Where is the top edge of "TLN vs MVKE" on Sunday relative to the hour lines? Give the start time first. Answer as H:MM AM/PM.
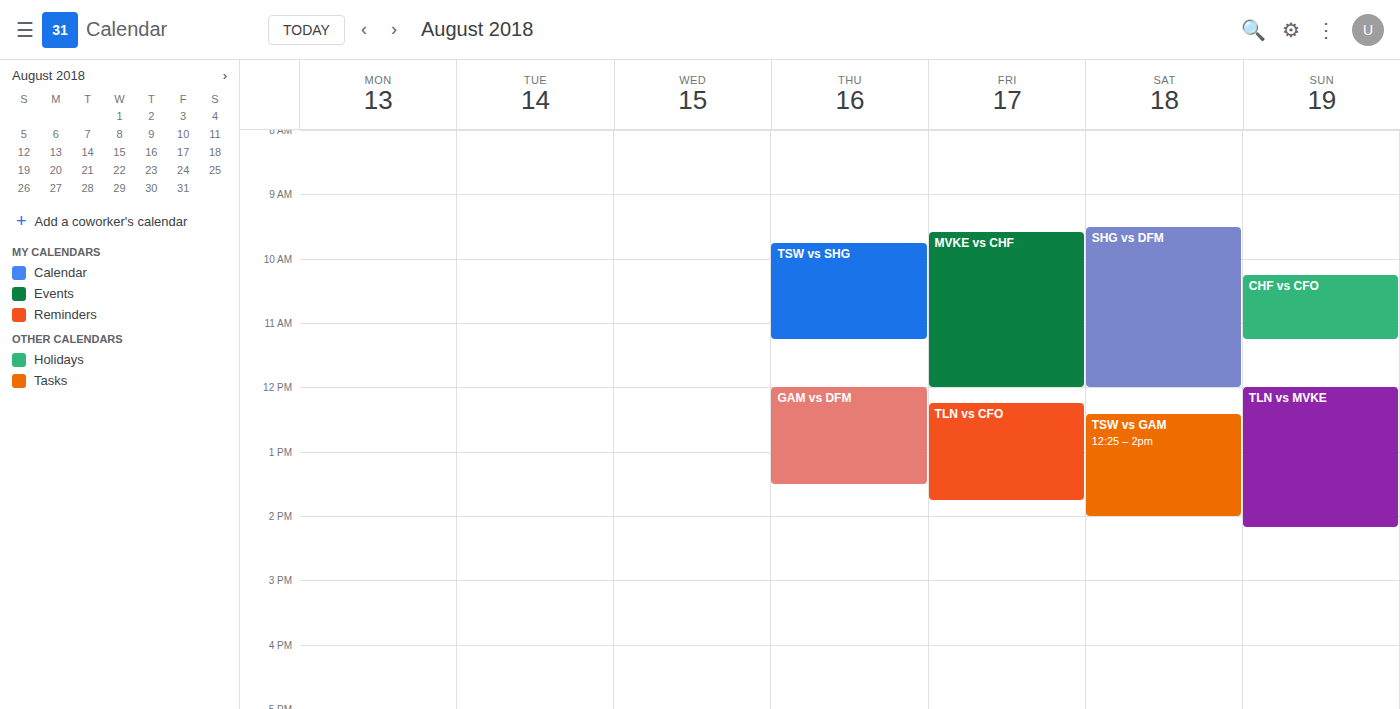
12:00 PM -- exactly on the 12 PM line.